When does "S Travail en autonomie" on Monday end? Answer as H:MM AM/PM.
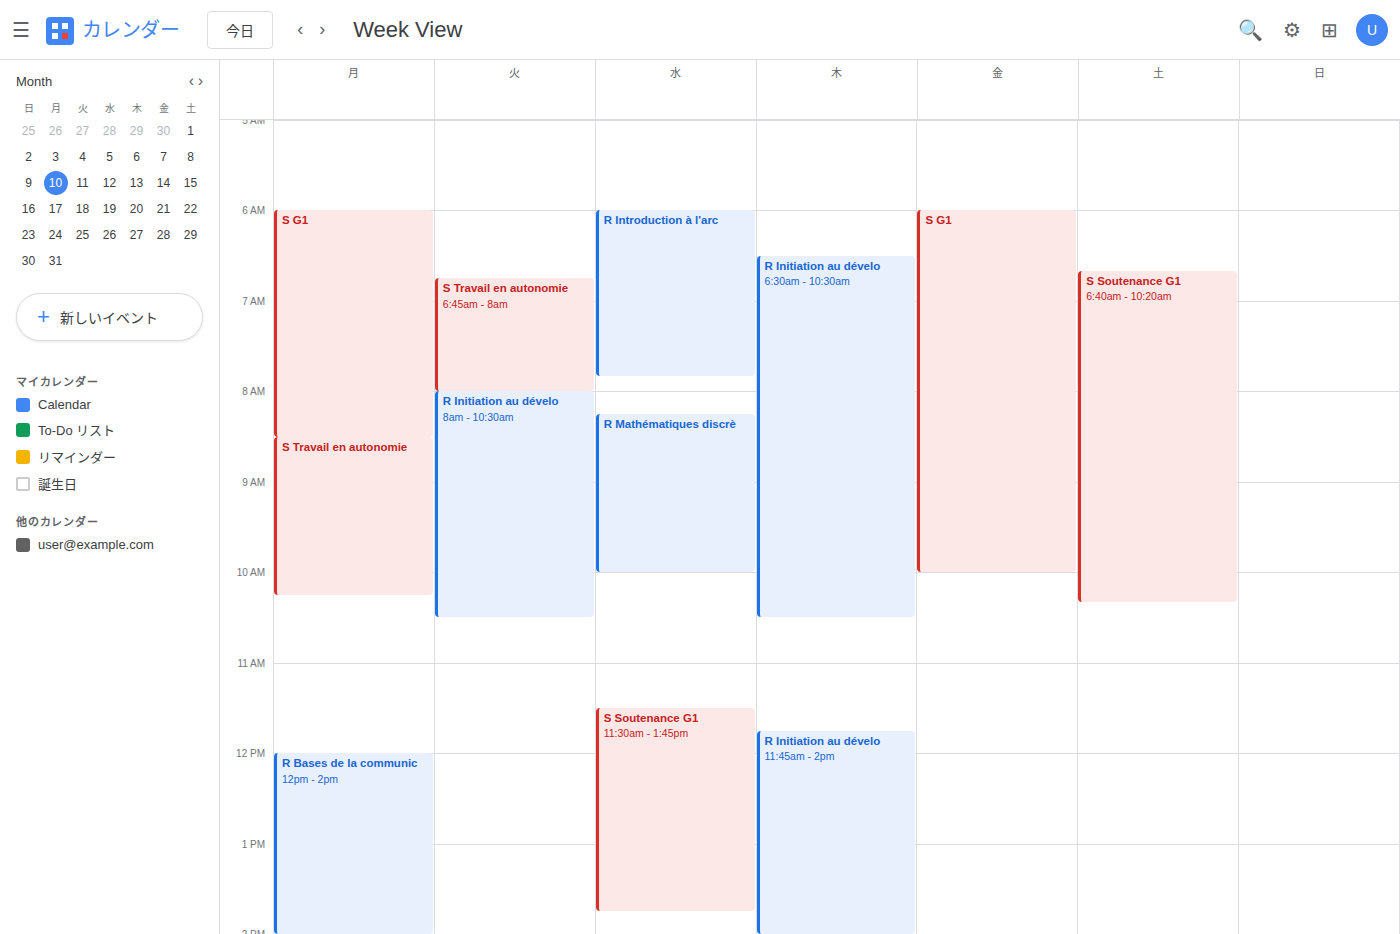
10:15 AM